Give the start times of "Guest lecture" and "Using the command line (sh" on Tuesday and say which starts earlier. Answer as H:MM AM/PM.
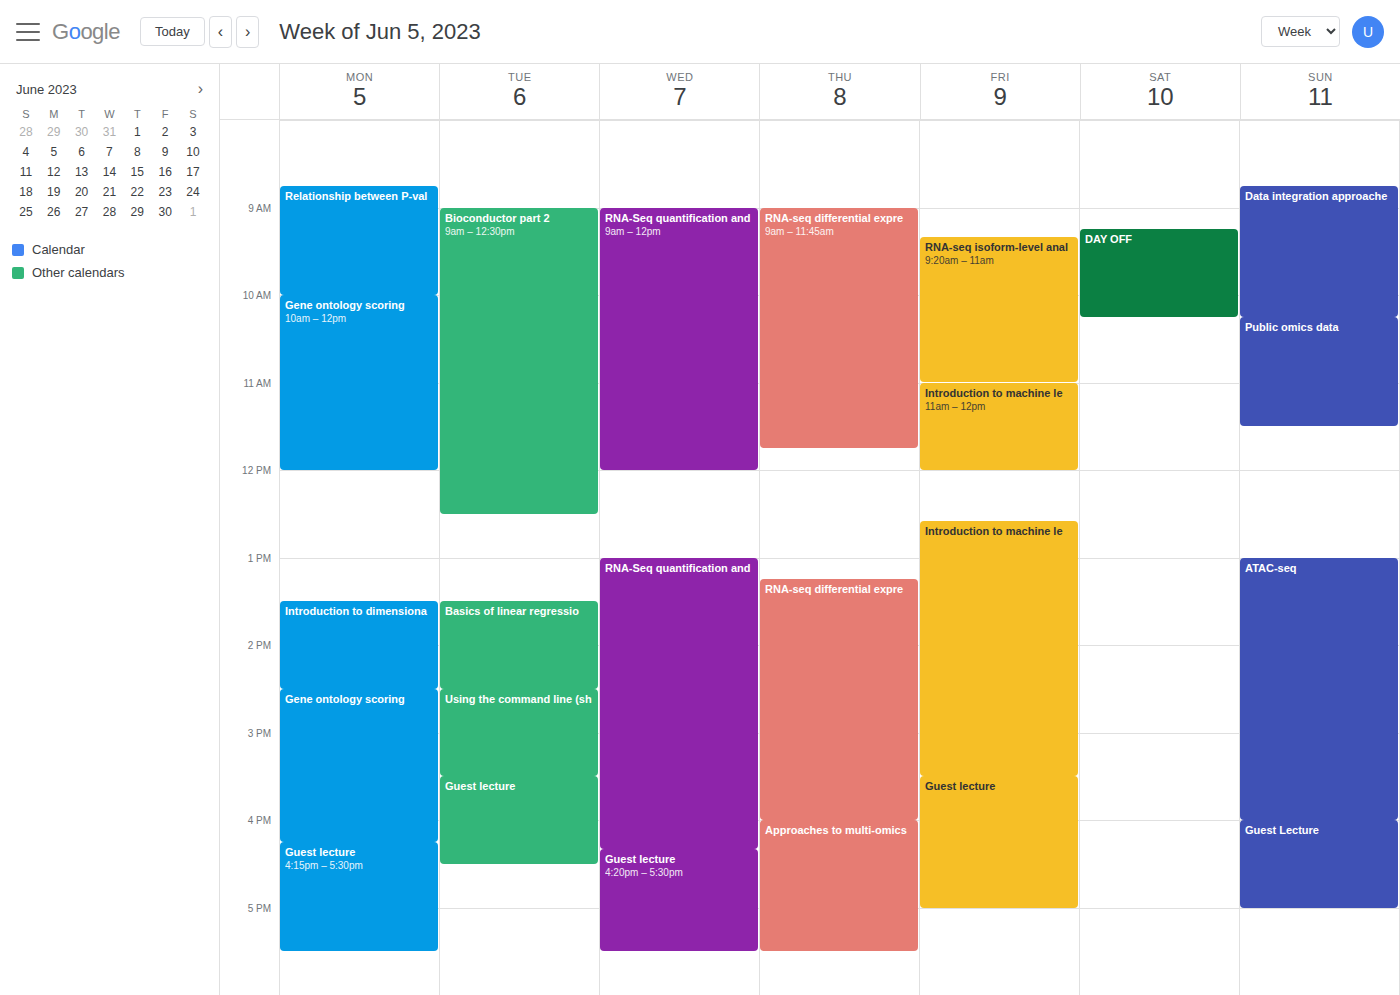
"Using the command line (sh" 2:30 PM; "Guest lecture" 3:30 PM.